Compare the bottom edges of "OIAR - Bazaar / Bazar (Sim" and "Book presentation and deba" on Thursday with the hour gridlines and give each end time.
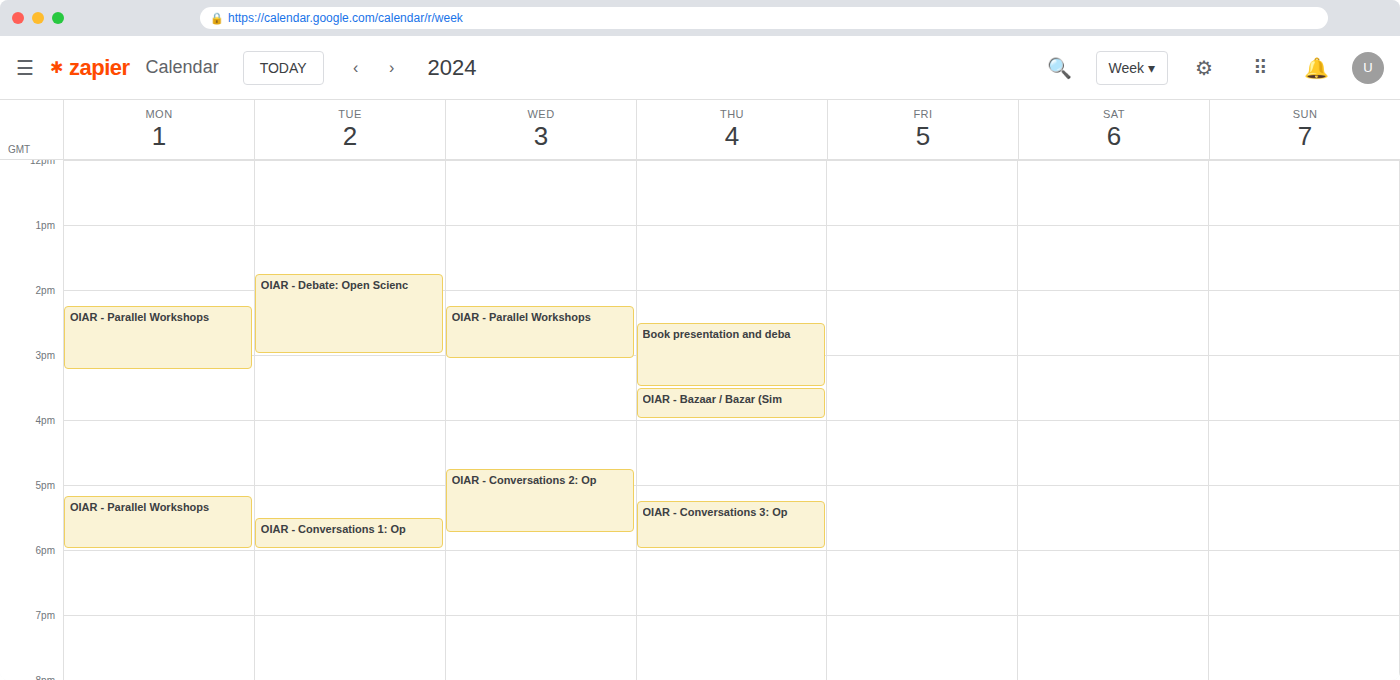
"OIAR - Bazaar / Bazar (Sim": 16:00, exactly on the 16:00 line. "Book presentation and deba": 15:30, halfway between the 15:00 and 16:00 lines.